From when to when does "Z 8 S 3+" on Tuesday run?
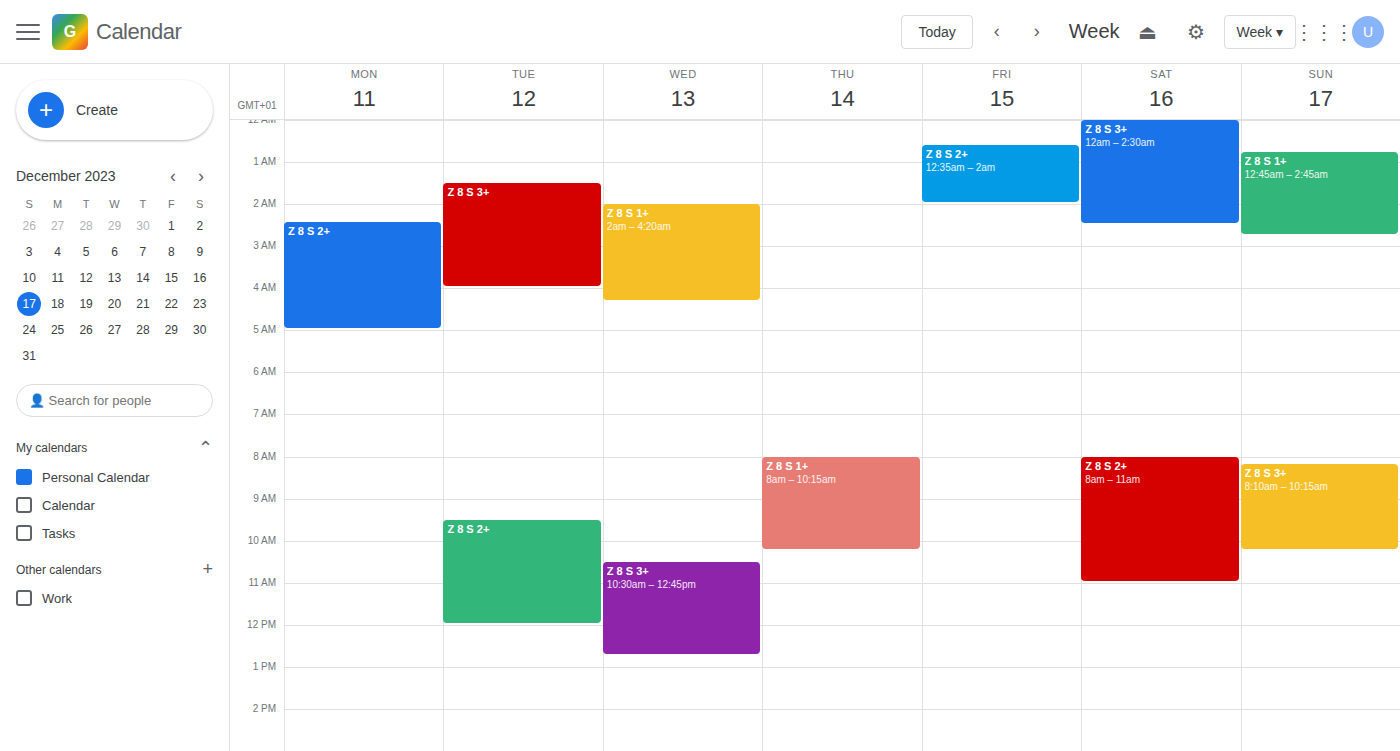
1:30 AM to 4:00 AM